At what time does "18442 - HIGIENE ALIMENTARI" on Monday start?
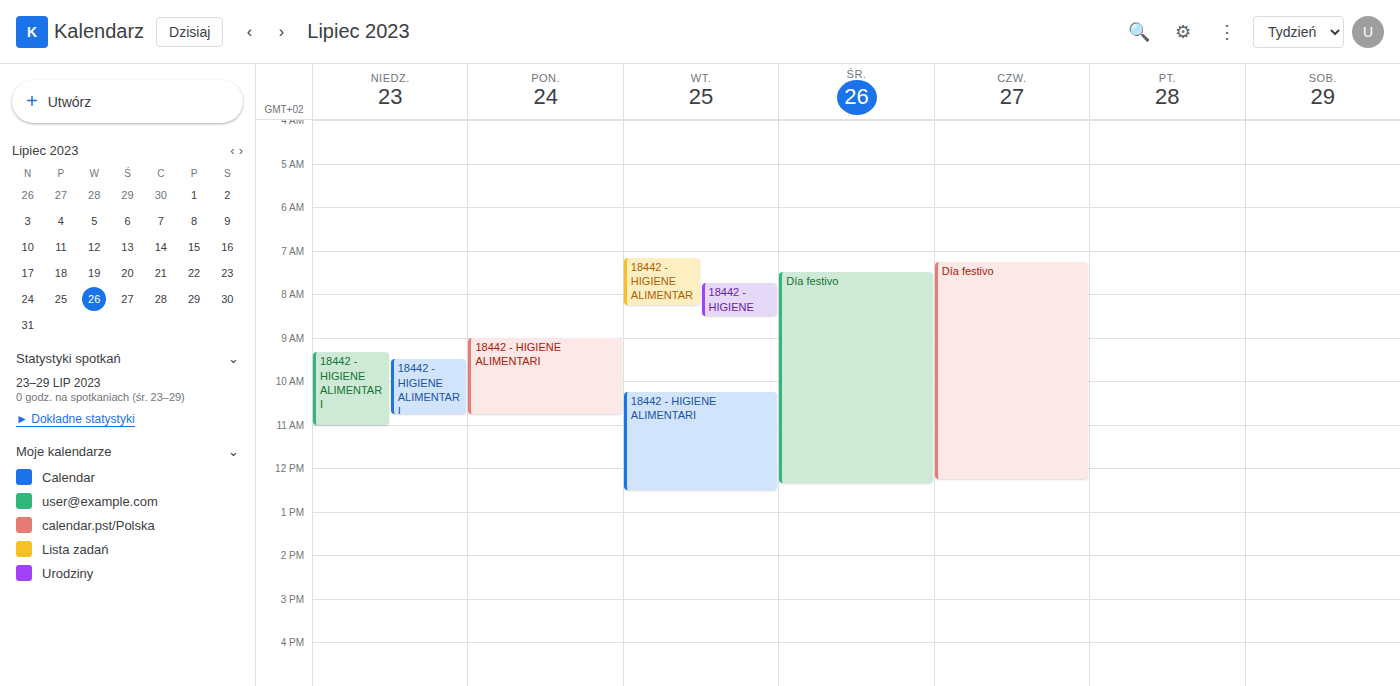
9:00 AM